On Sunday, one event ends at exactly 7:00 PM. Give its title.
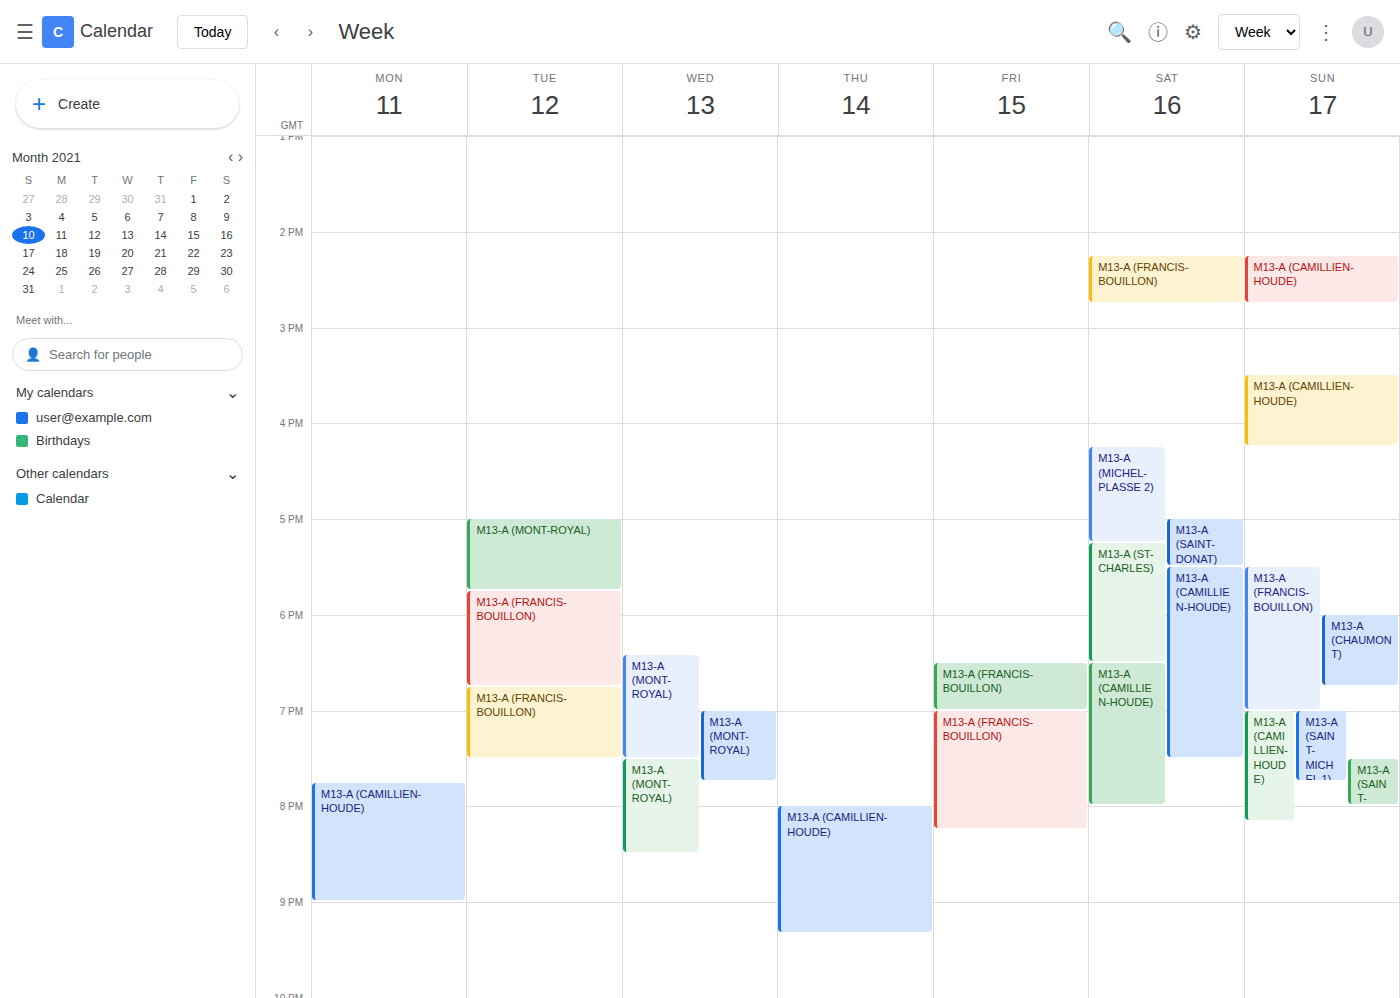
"M13-A (FRANCIS-BOUILLON)"